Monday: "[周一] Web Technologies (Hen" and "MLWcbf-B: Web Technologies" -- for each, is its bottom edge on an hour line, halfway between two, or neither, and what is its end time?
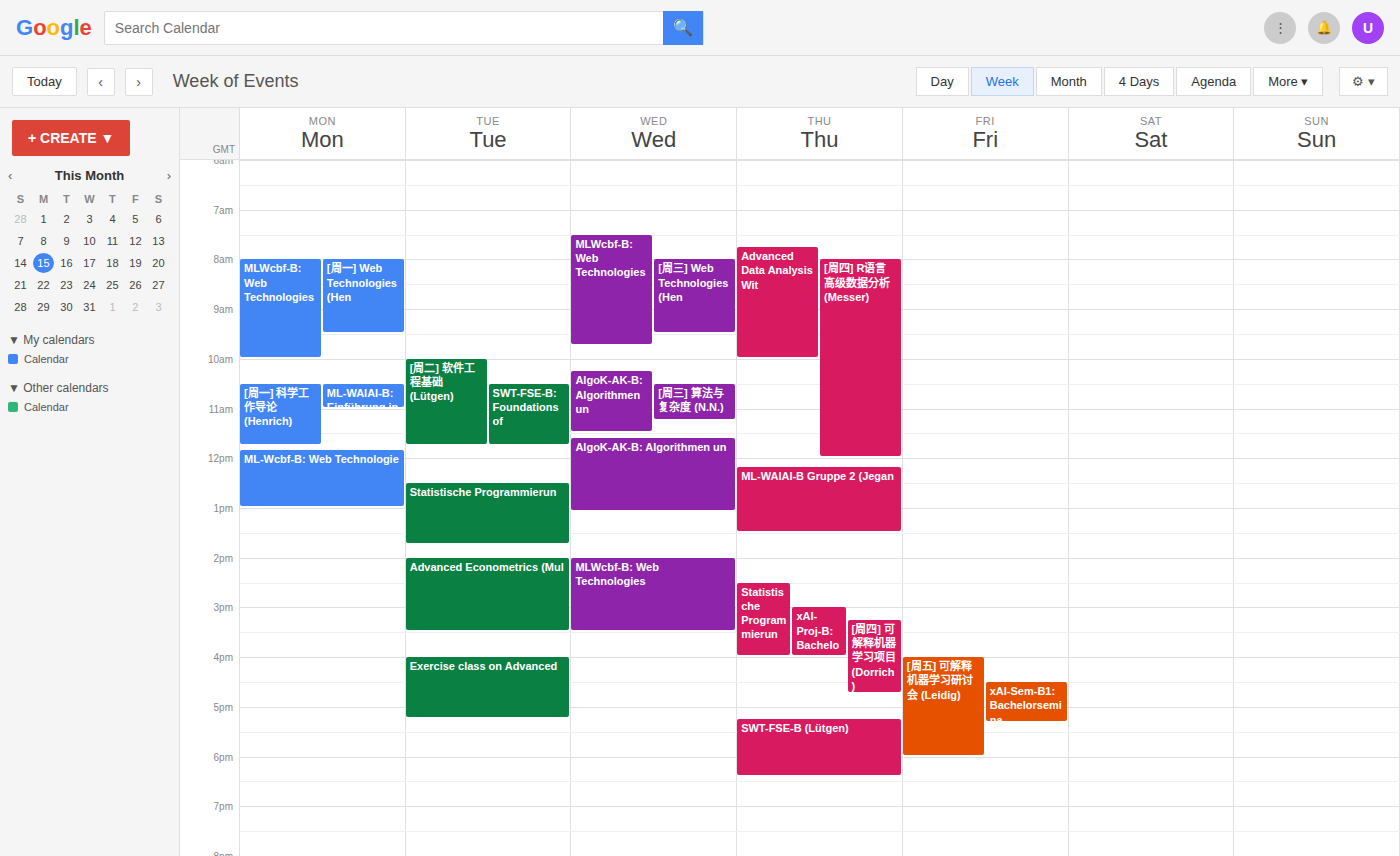
"[周一] Web Technologies (Hen": 09:30, halfway between the 09:00 and 10:00 lines. "MLWcbf-B: Web Technologies": 10:00, exactly on the 10:00 line.